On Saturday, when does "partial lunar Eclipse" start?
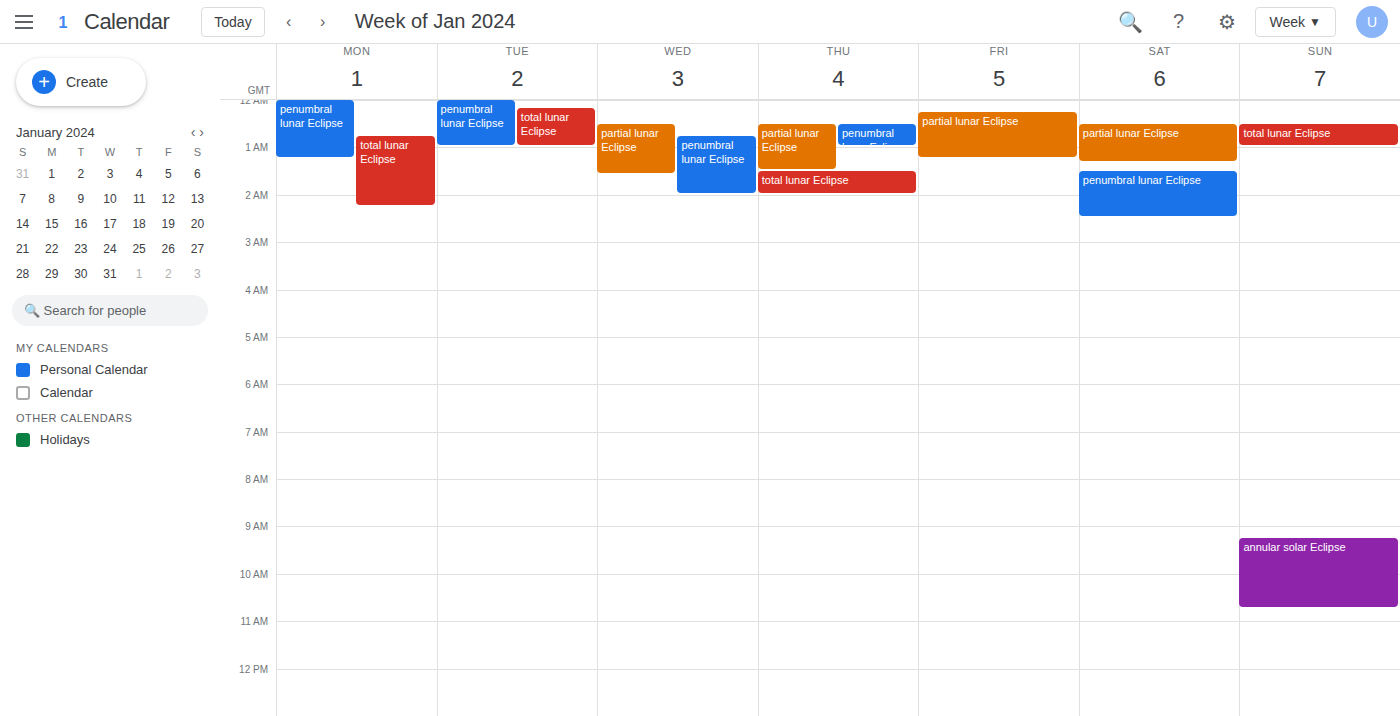
12:30 AM